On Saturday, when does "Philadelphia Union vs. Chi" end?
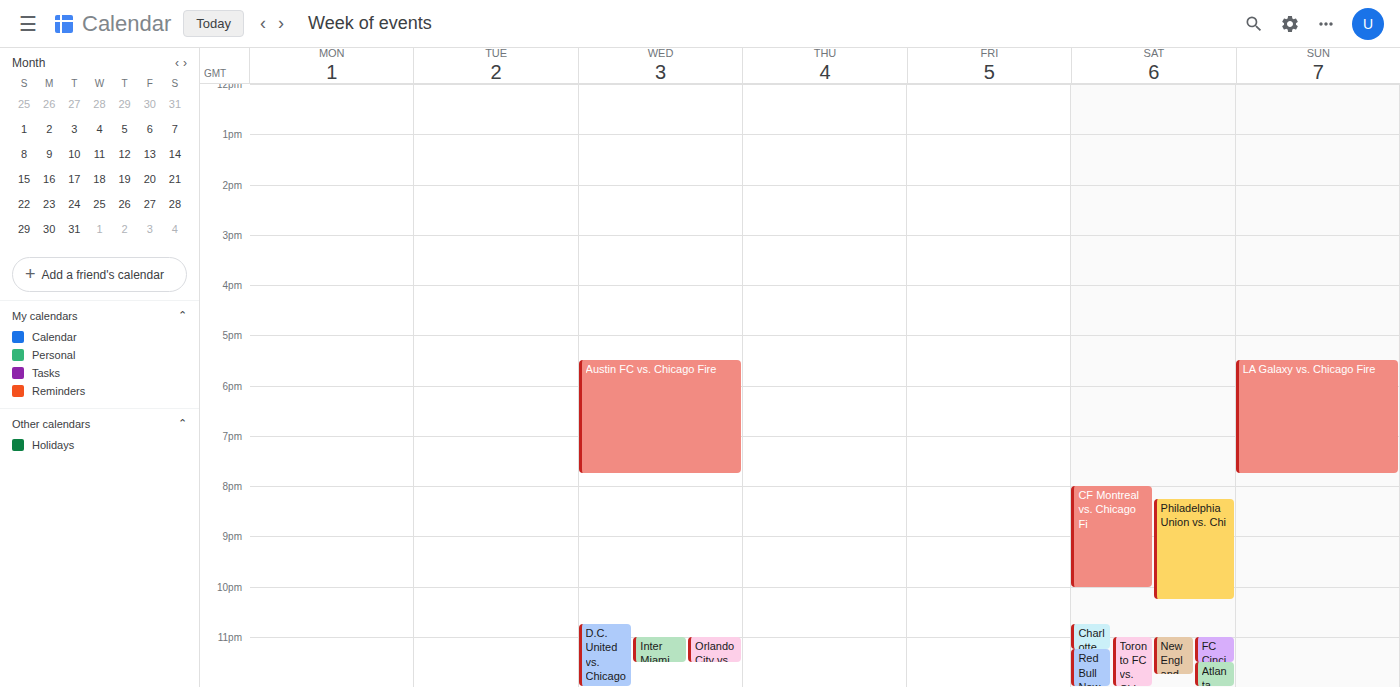
10:15 PM